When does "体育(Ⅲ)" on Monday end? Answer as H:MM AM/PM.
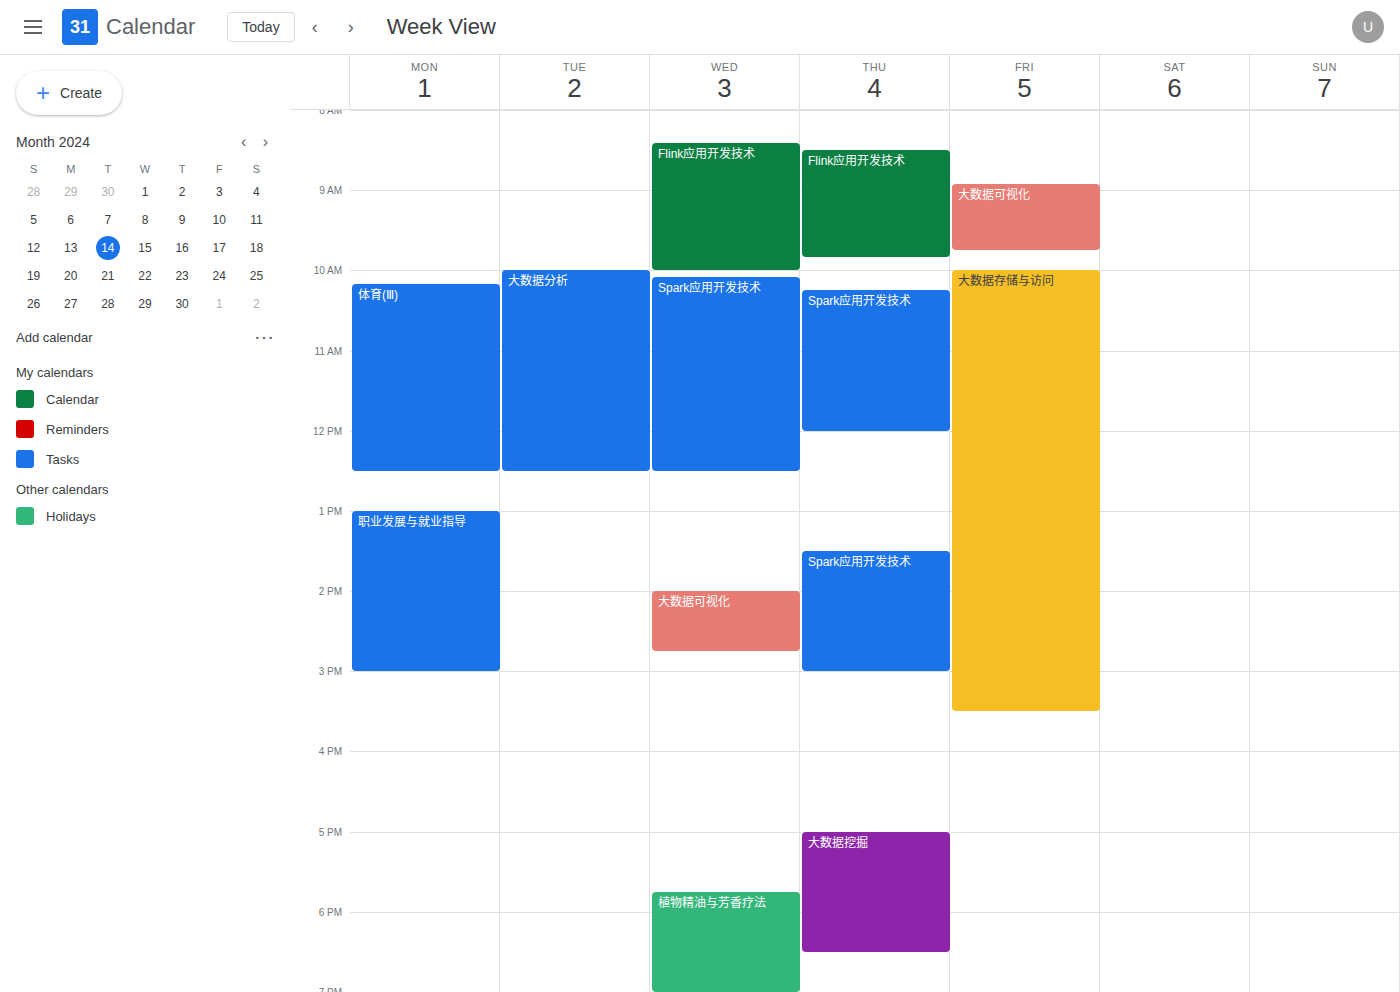
12:30 PM